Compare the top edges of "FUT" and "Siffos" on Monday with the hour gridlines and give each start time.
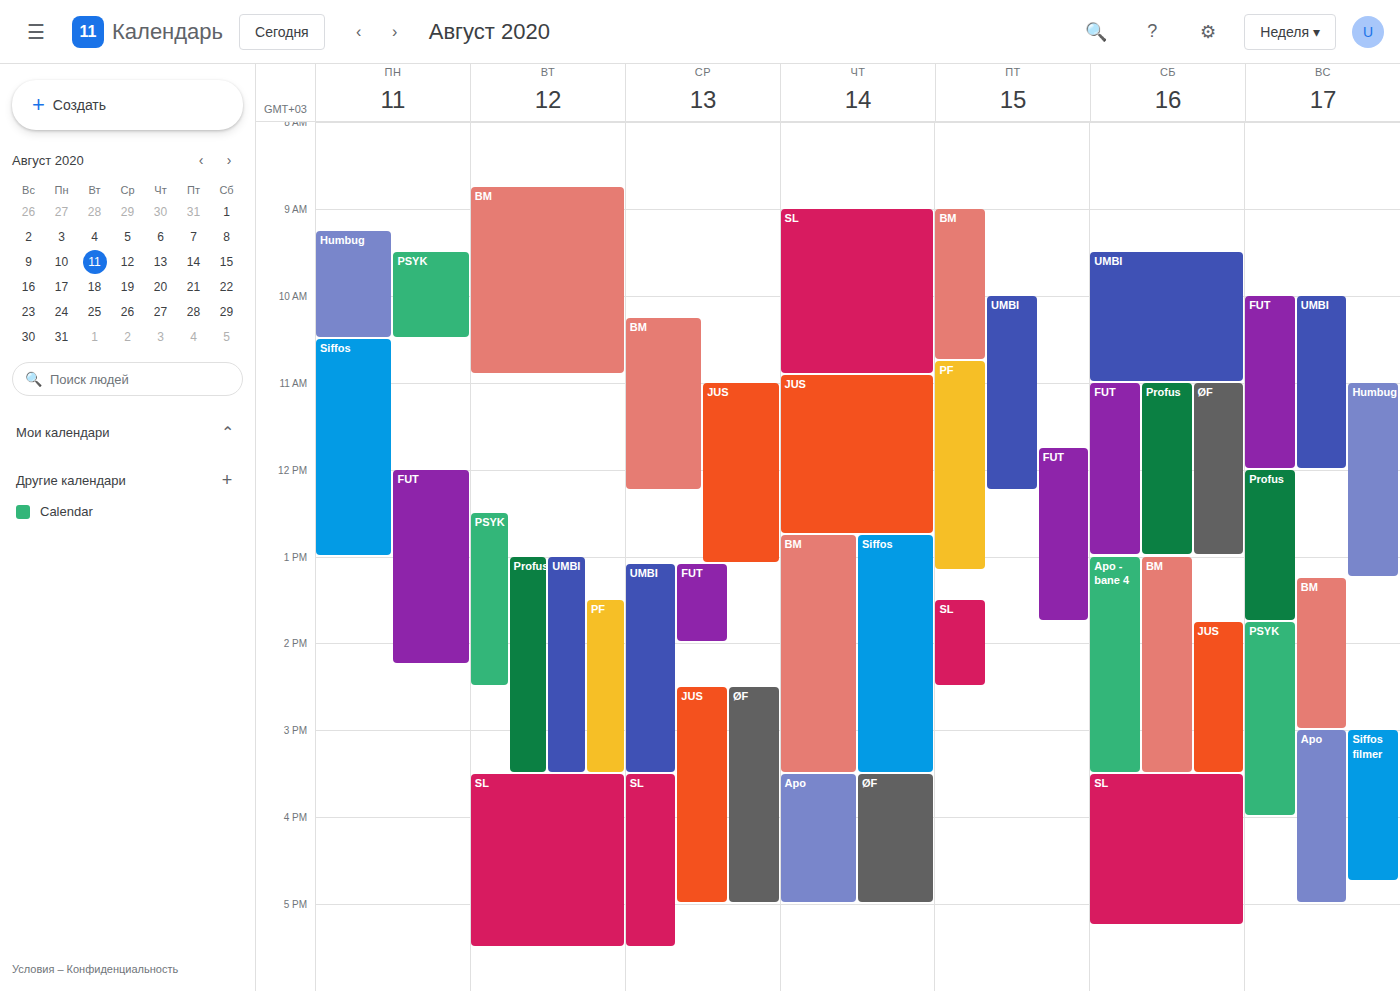
"FUT": 12:00 PM, exactly on the 12 PM line. "Siffos": 10:30 AM, halfway between the 10 AM and 11 AM lines.